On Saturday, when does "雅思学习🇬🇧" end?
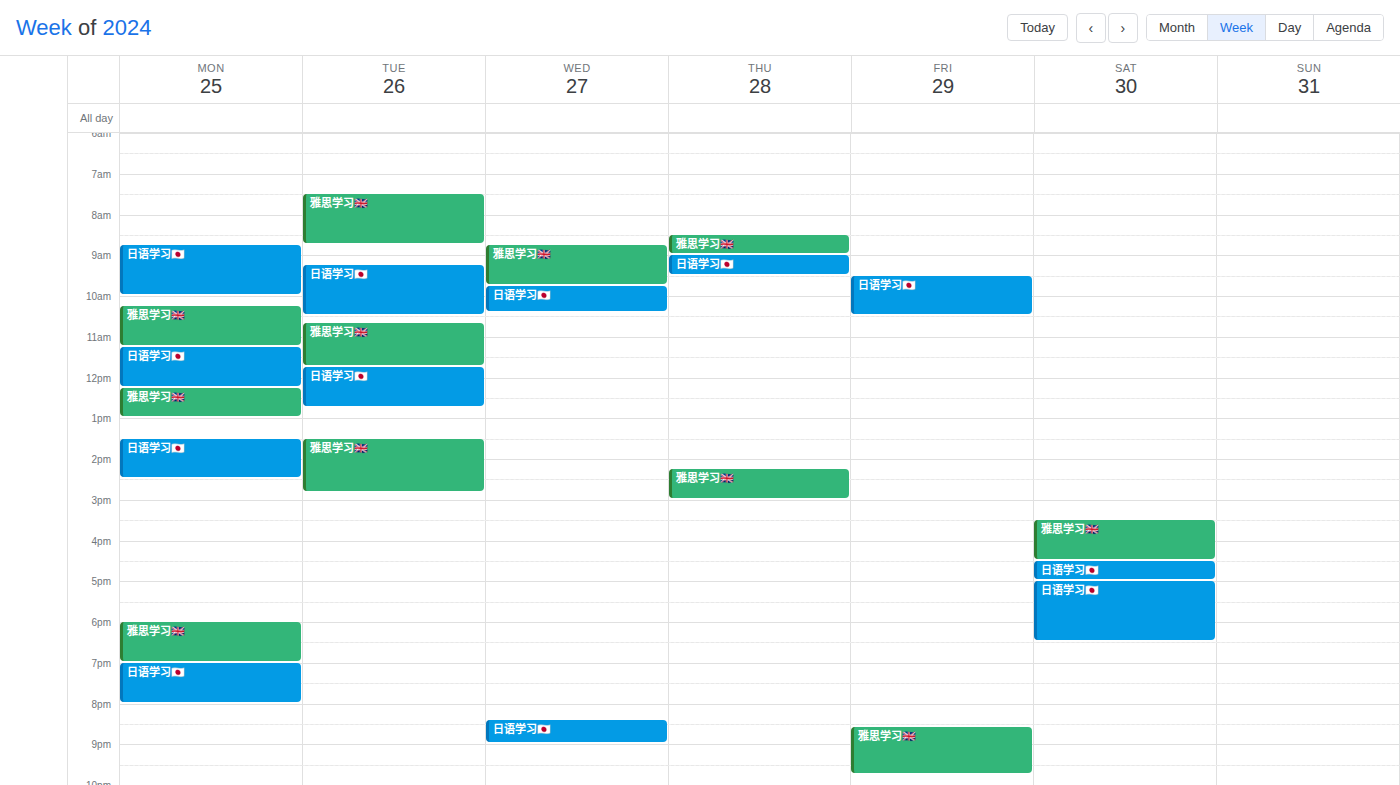
4:30 PM